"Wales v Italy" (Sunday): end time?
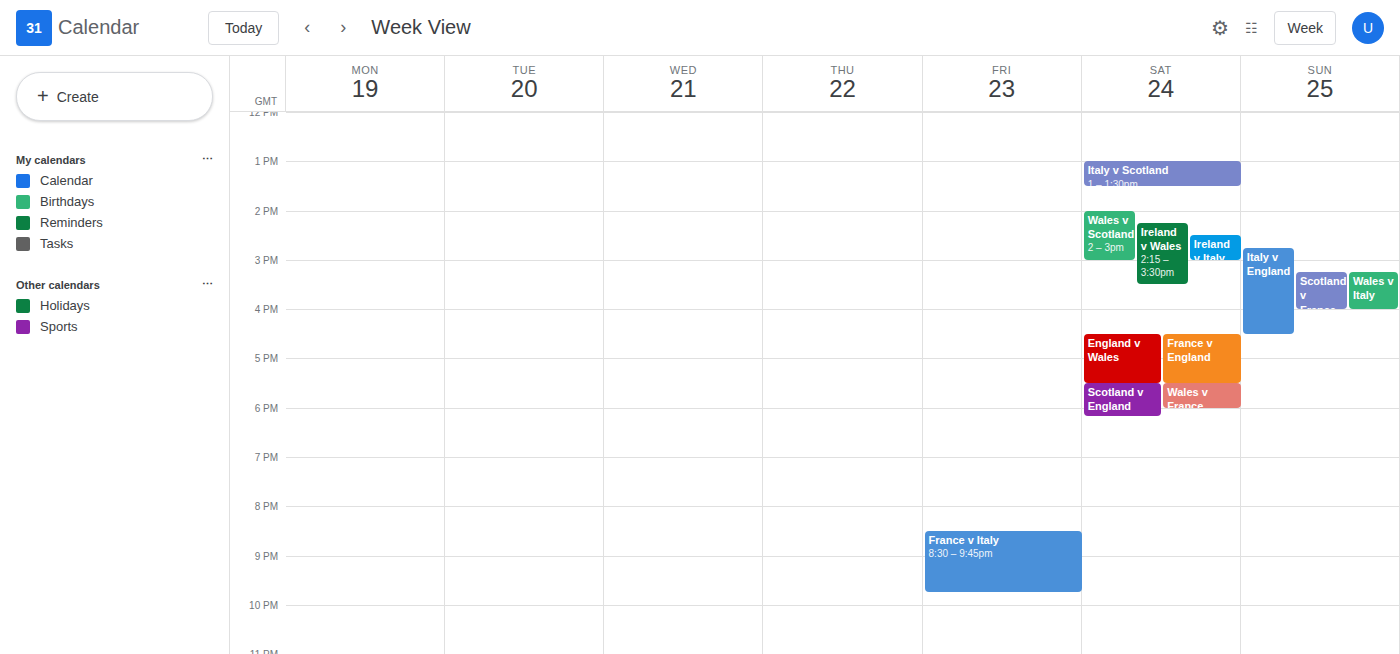
4:00 PM